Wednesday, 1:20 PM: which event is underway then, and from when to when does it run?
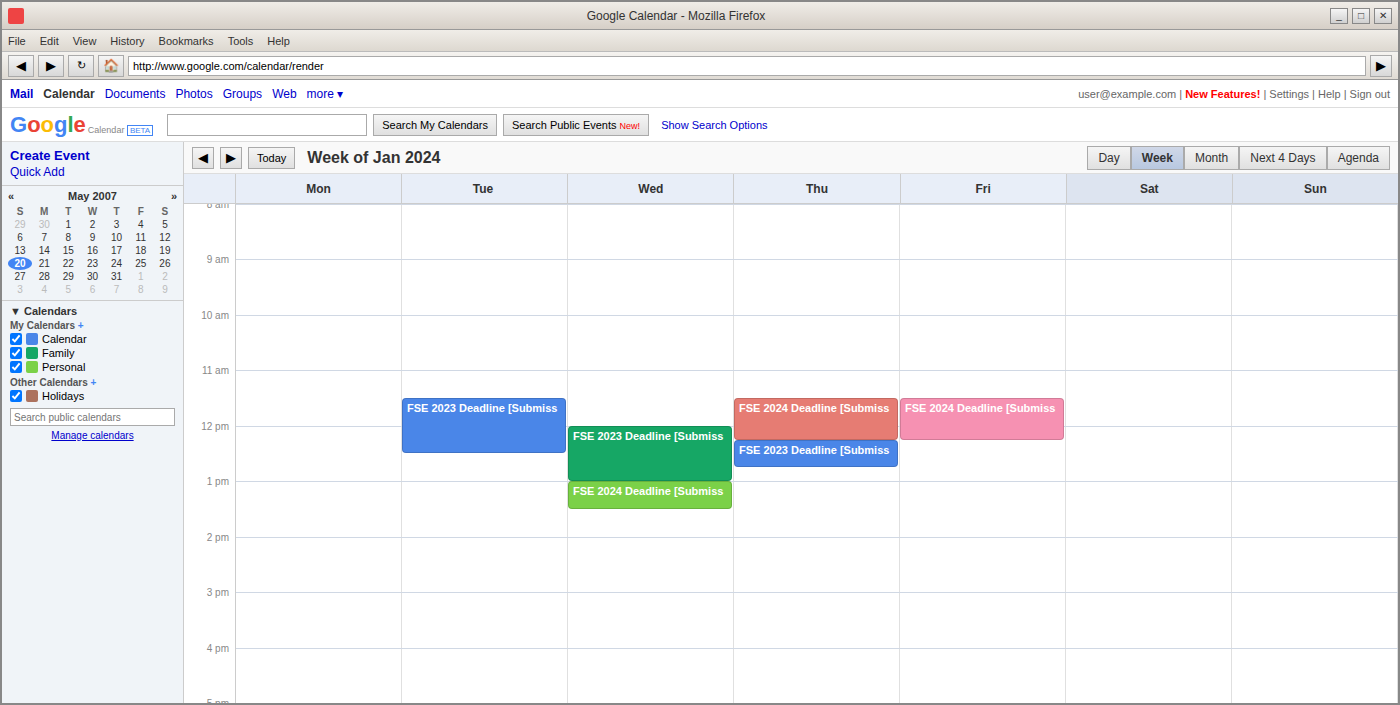
"FSE 2024 Deadline [Submiss", 1:00 PM to 1:30 PM